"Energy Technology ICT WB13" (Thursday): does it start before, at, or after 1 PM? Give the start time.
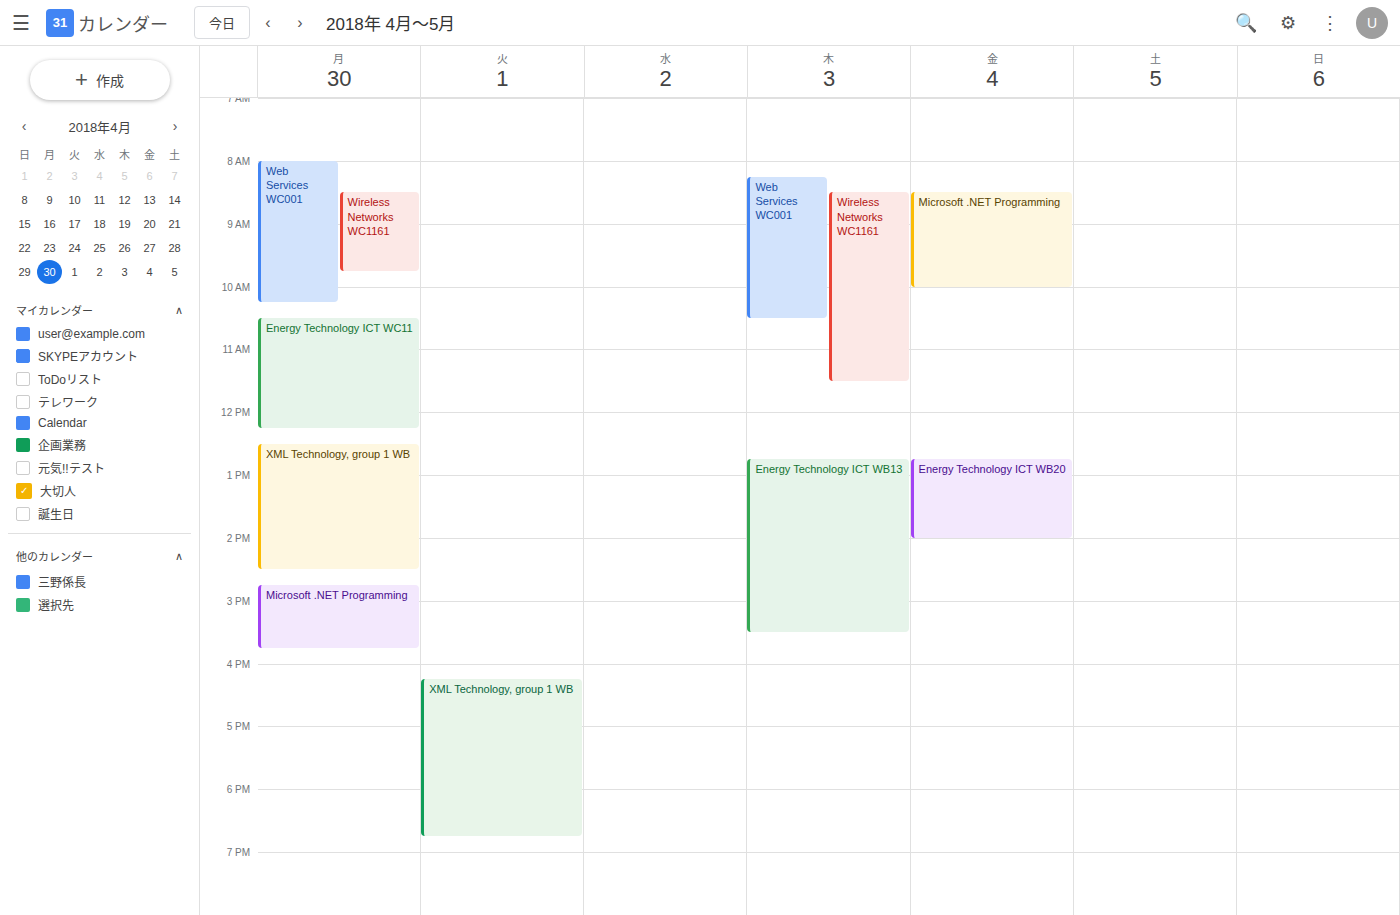
12:45 PM -- before 1 PM, 15 minutes above the 1 PM line.